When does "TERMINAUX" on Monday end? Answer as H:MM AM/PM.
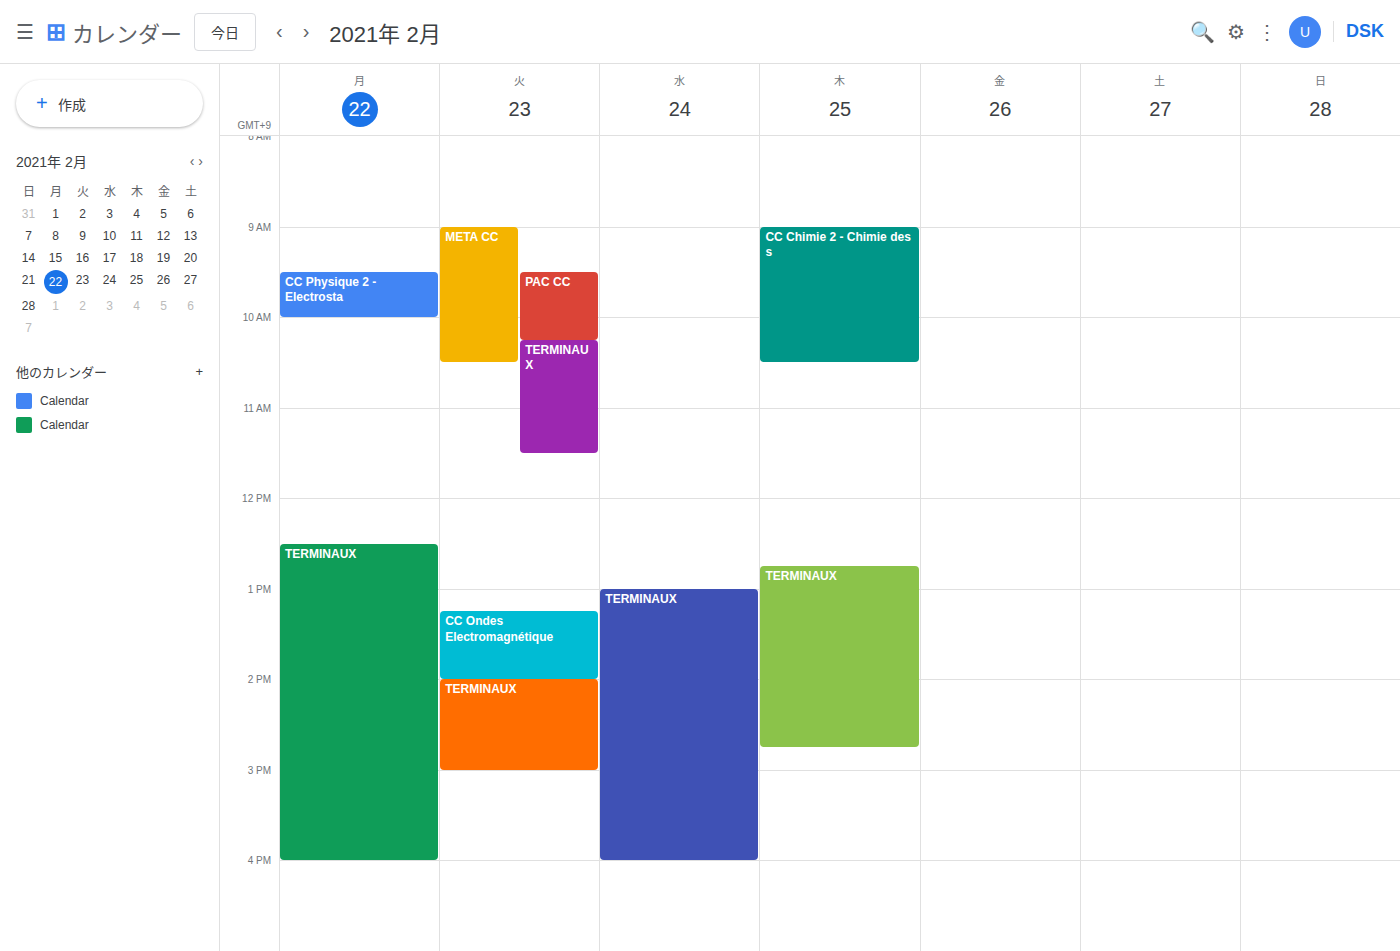
4:00 PM